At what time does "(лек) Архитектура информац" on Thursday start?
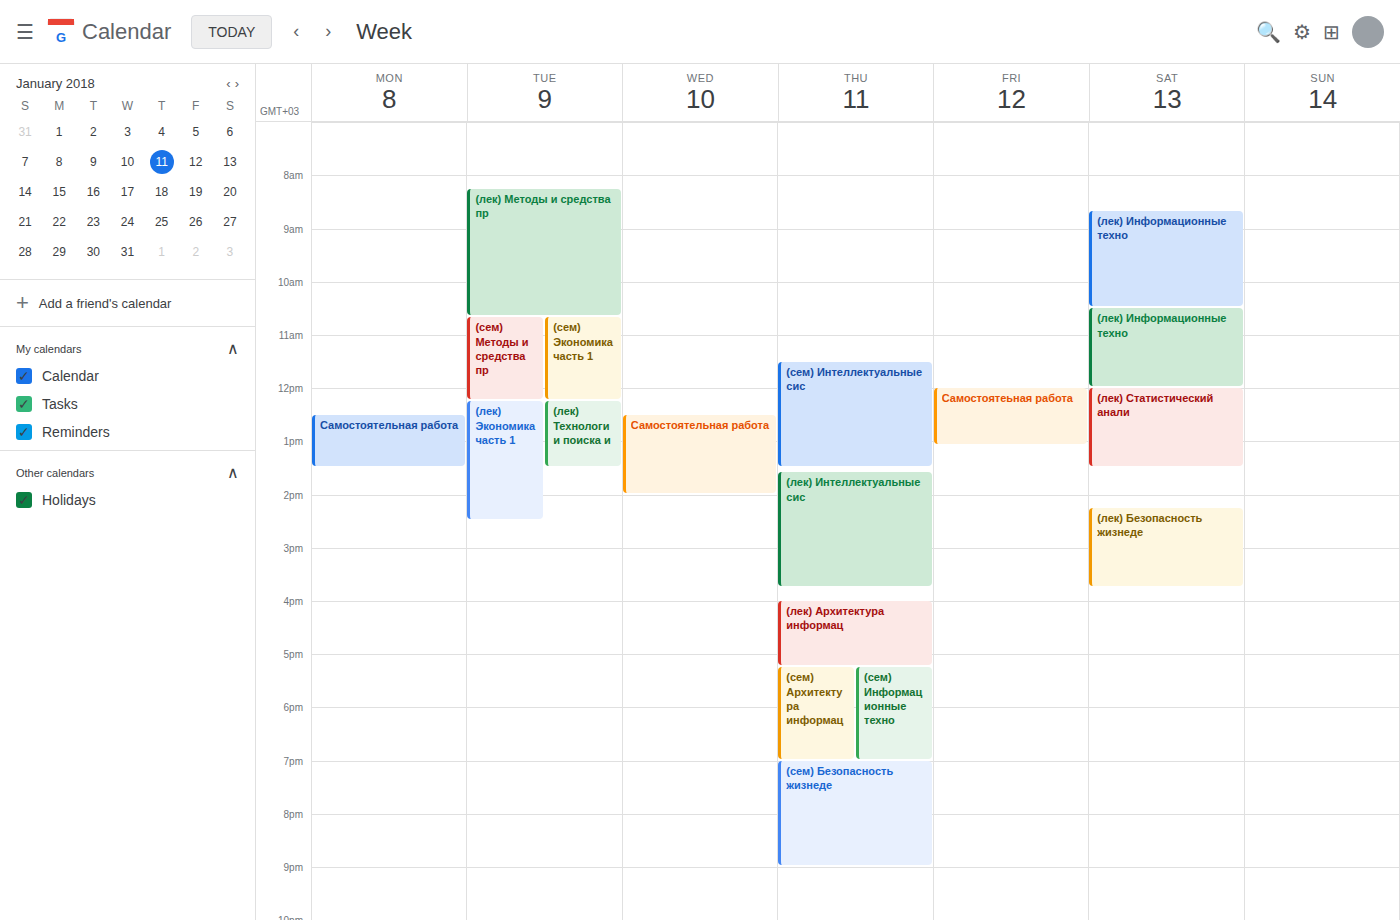
4:00 PM